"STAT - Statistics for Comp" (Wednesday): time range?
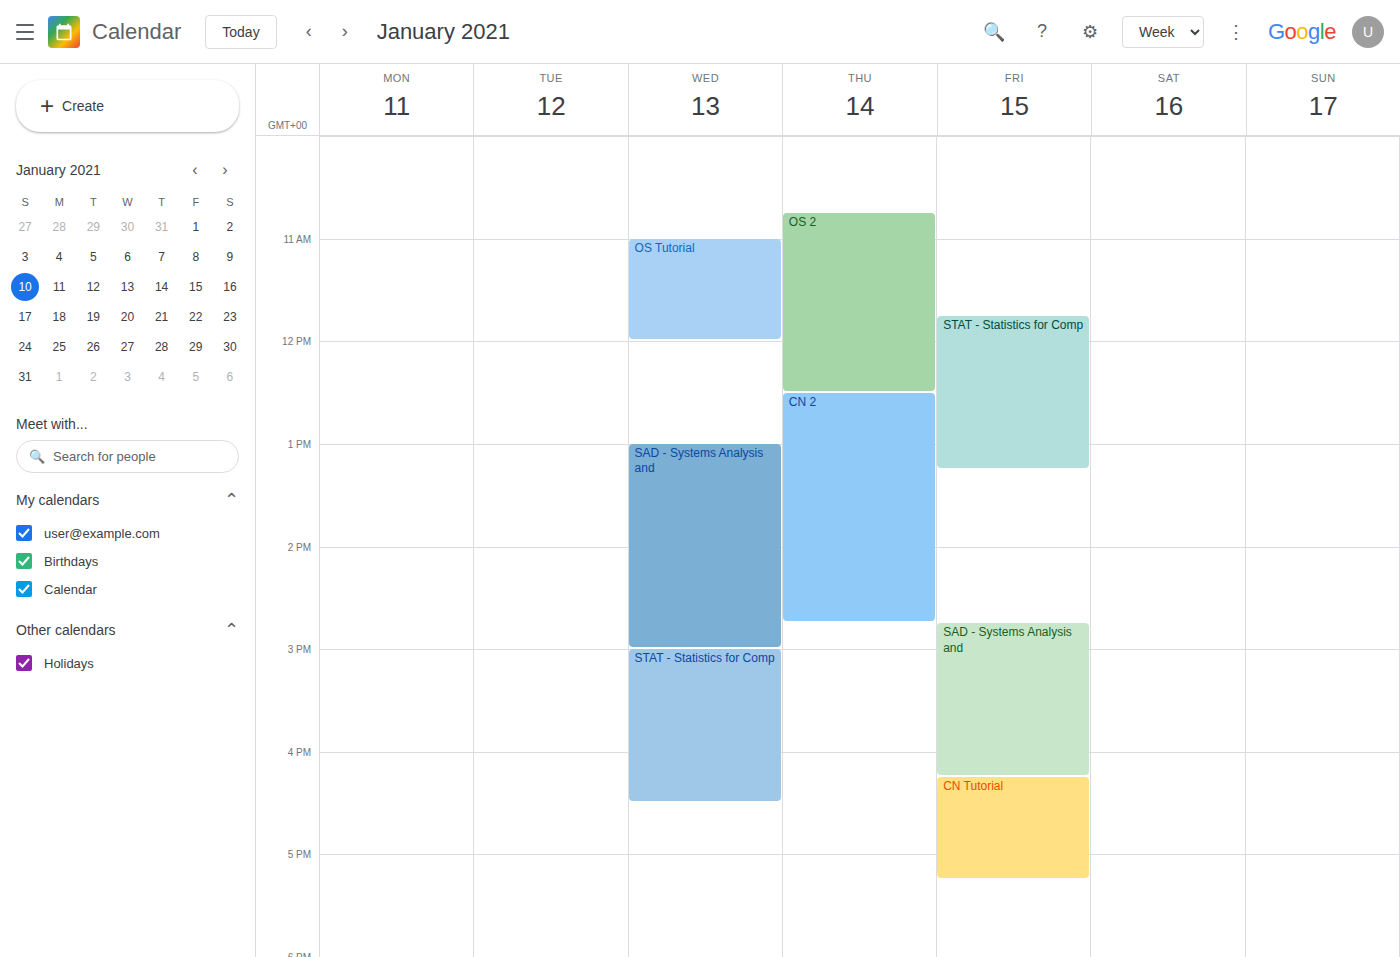
3:00 PM to 4:30 PM